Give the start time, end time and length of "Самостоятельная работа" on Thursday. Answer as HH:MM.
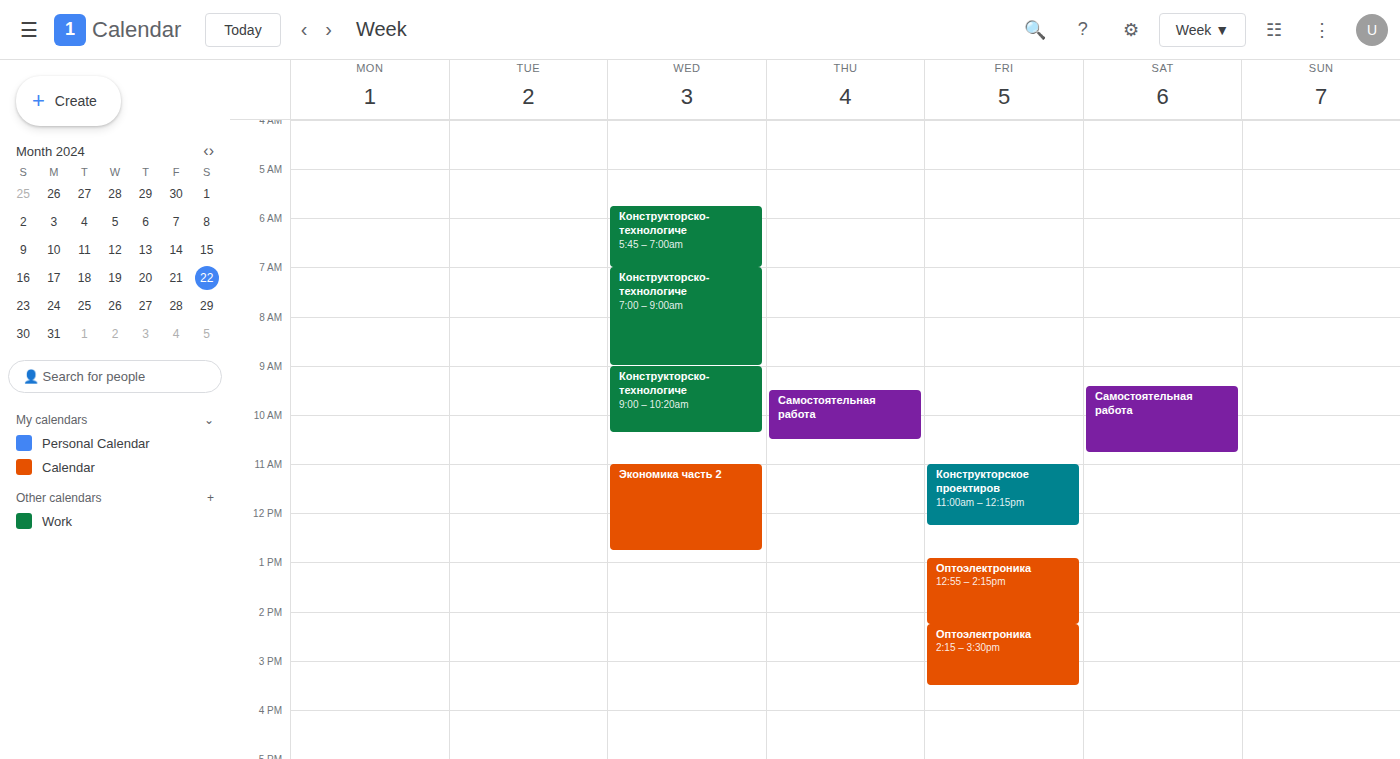
09:30 to 10:30, 1 hour